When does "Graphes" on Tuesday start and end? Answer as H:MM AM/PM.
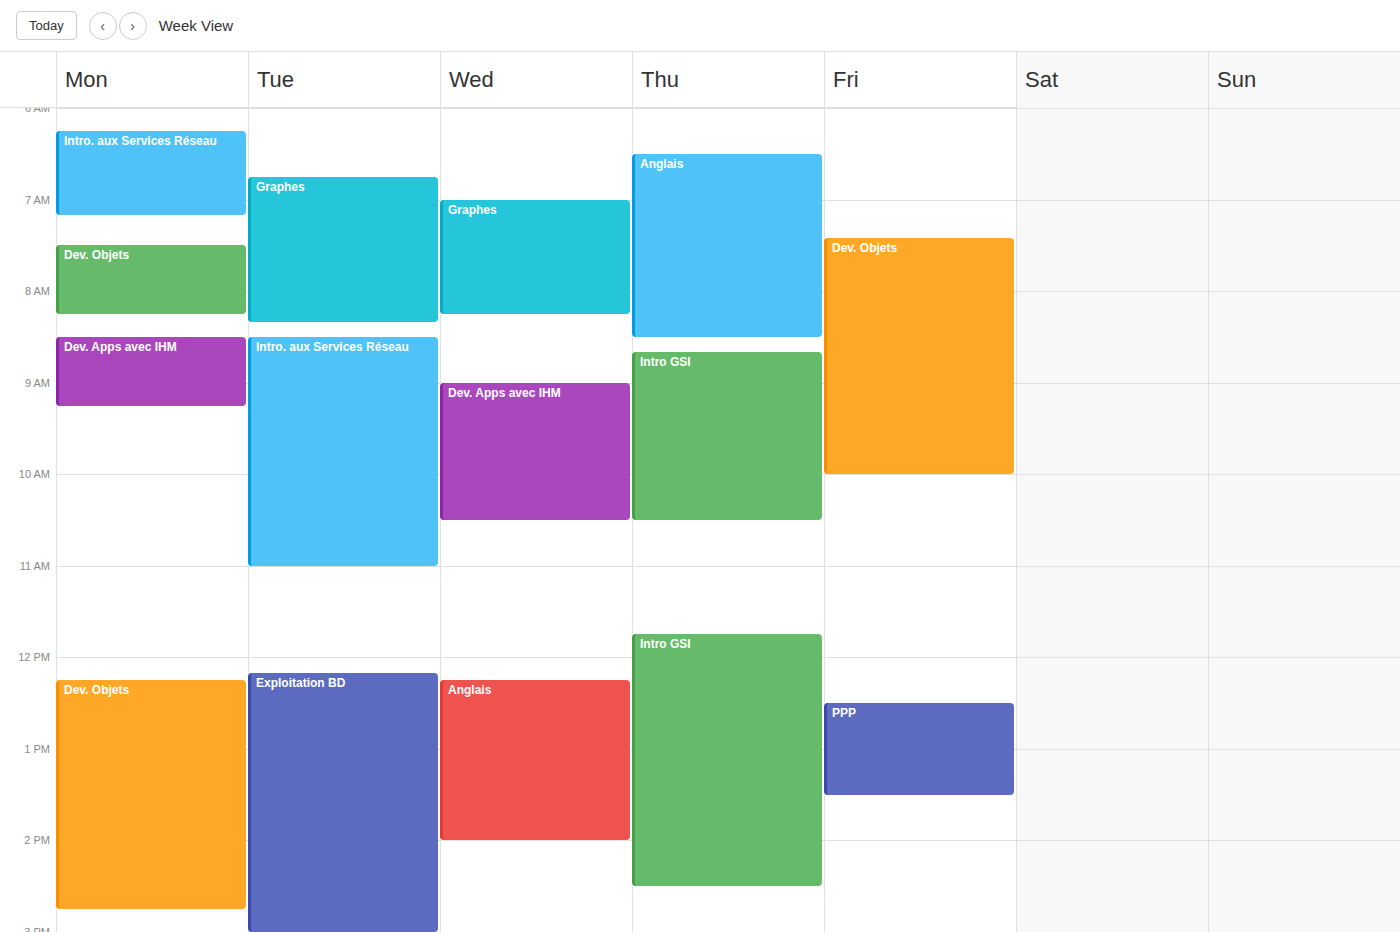
6:45 AM to 8:20 AM